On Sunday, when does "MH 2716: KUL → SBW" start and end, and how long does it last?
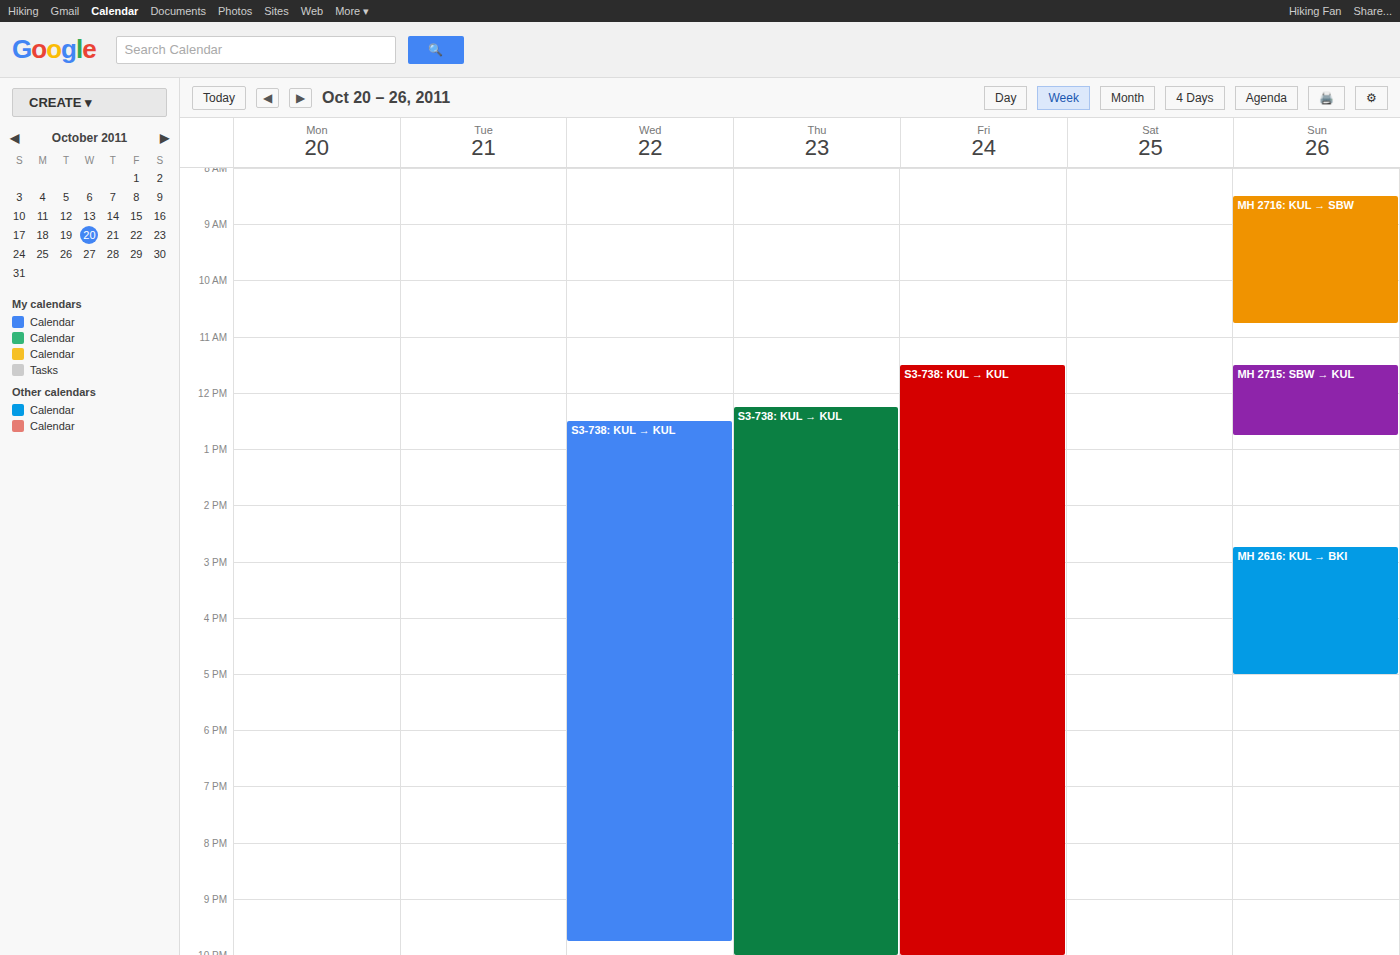
8:30 AM to 10:45 AM, 2 hours 15 minutes